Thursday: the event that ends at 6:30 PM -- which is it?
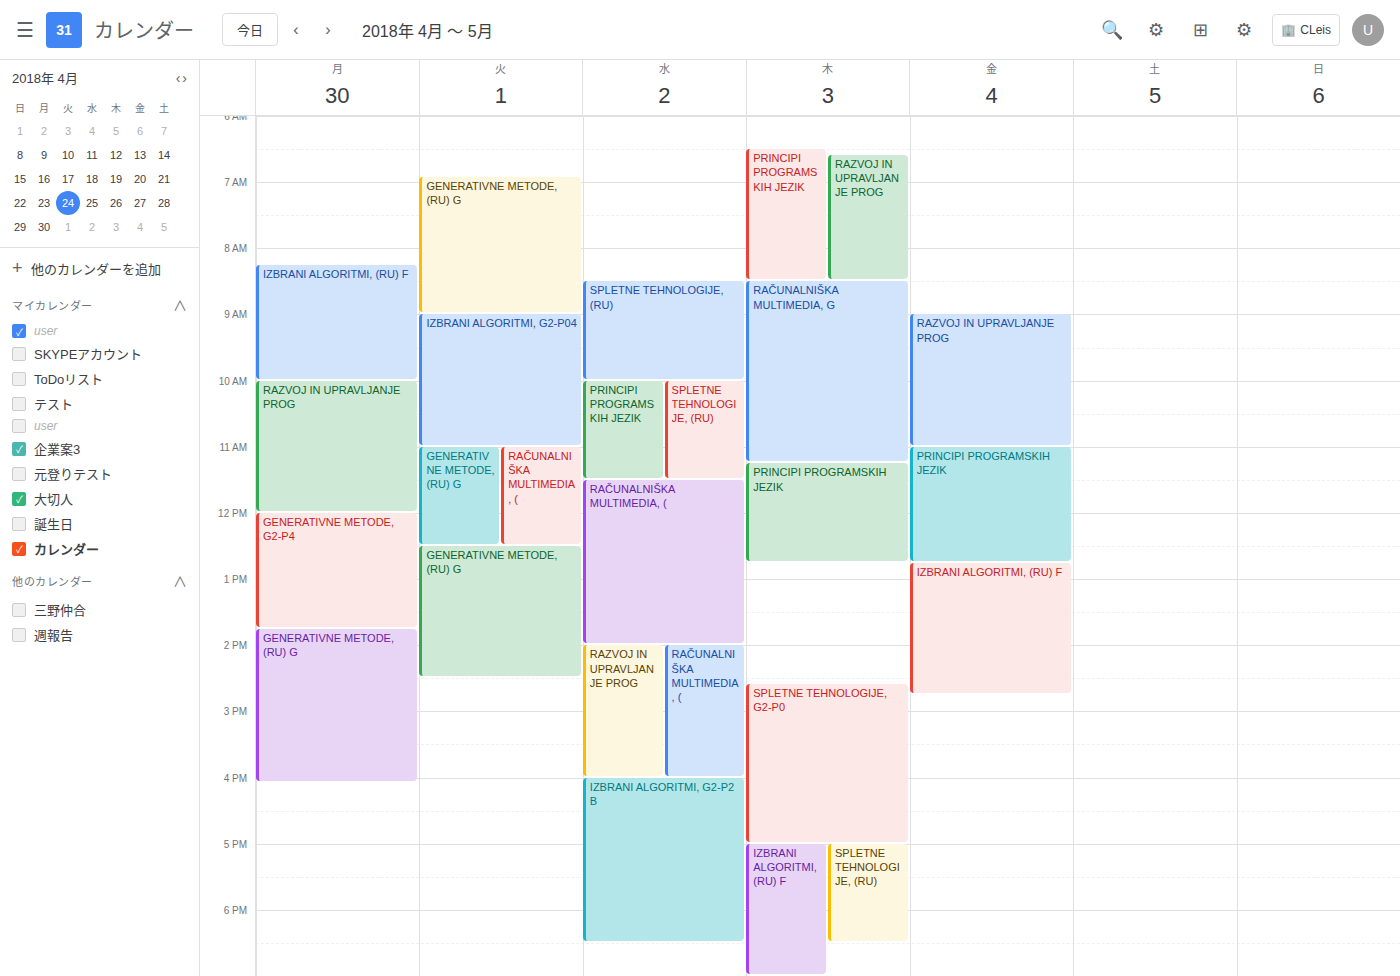
"SPLETNE TEHNOLOGIJE, (RU)"